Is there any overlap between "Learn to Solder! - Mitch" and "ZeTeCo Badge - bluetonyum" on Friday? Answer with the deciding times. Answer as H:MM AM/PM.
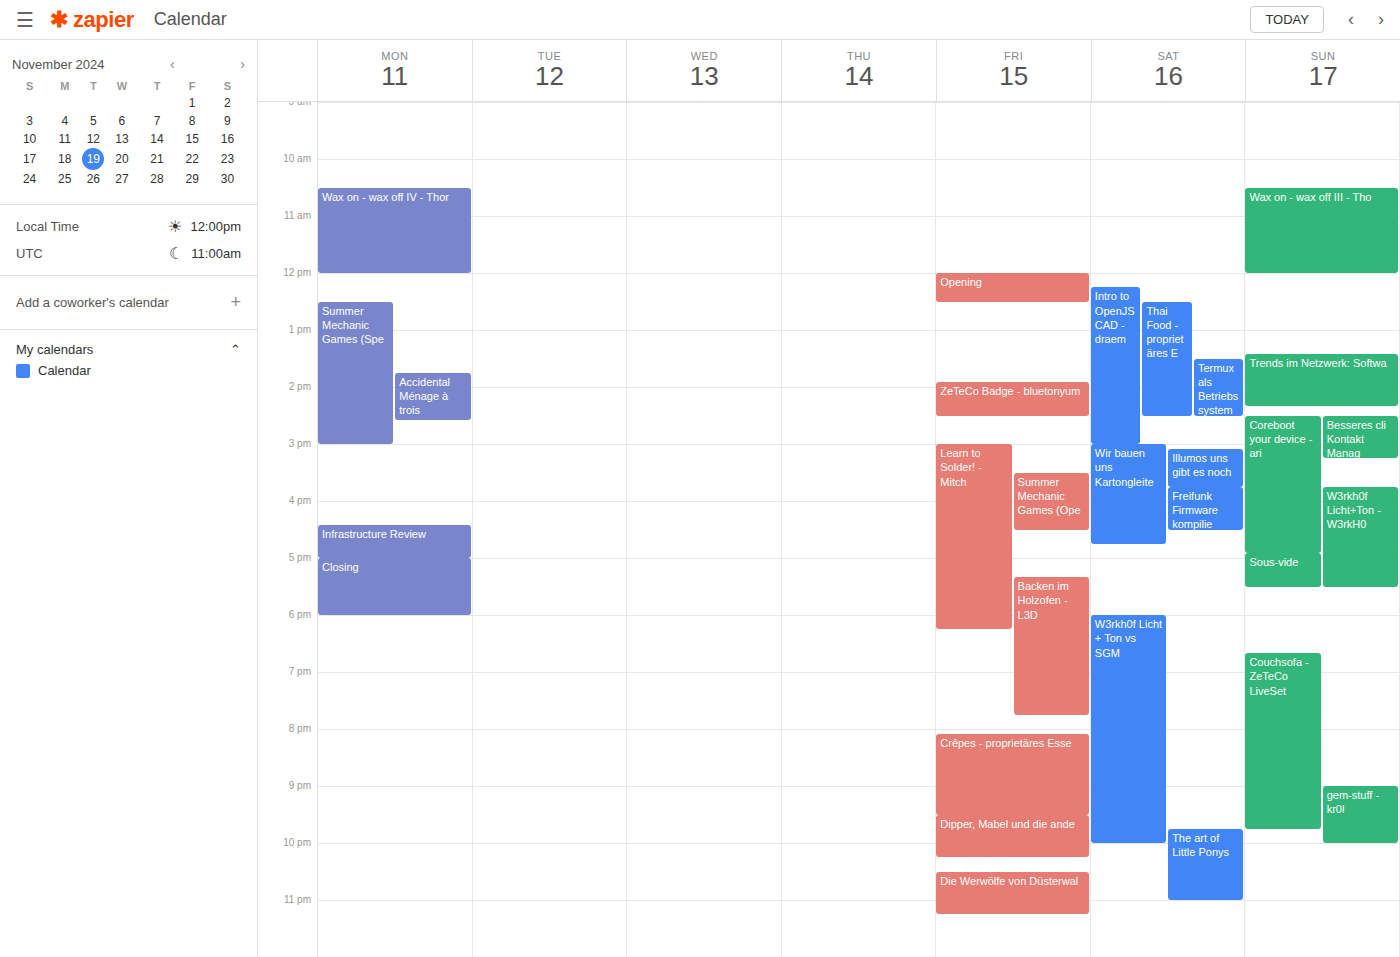
"ZeTeCo Badge - bluetonyum" ends at 2:30 PM and "Learn to Solder! - Mitch" starts at 3:00 PM -- no overlap.